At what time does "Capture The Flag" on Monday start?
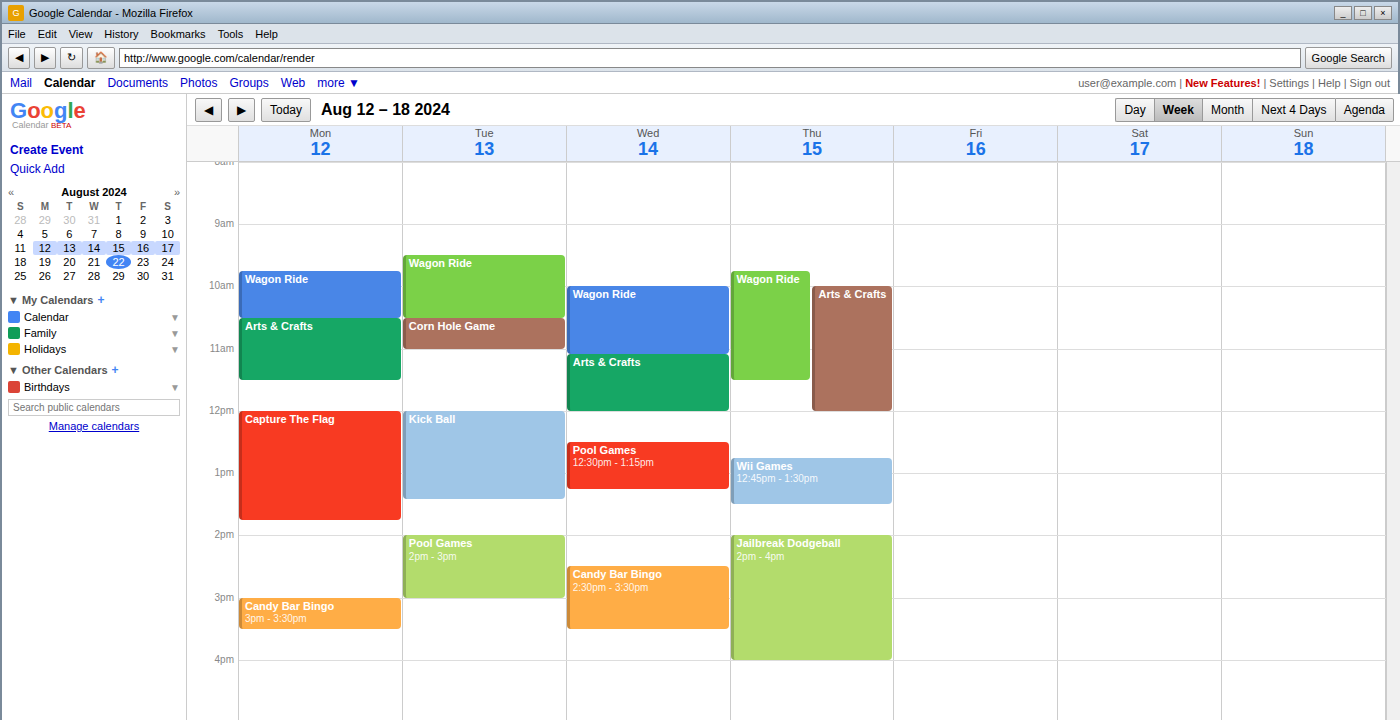
12:00